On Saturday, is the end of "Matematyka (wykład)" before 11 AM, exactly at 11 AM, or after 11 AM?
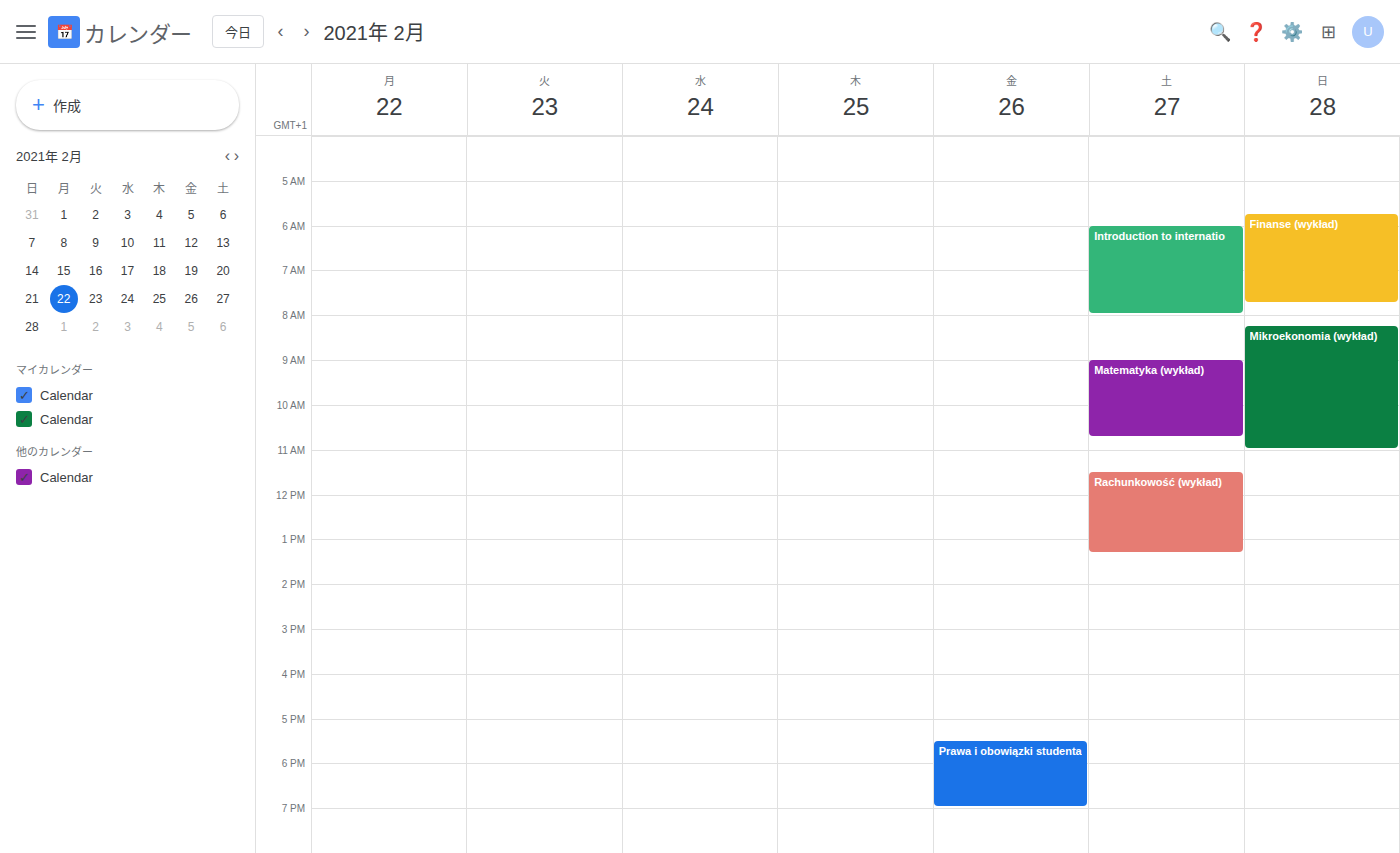
10:45 AM -- before 11 AM, 15 minutes above the 11 AM line.